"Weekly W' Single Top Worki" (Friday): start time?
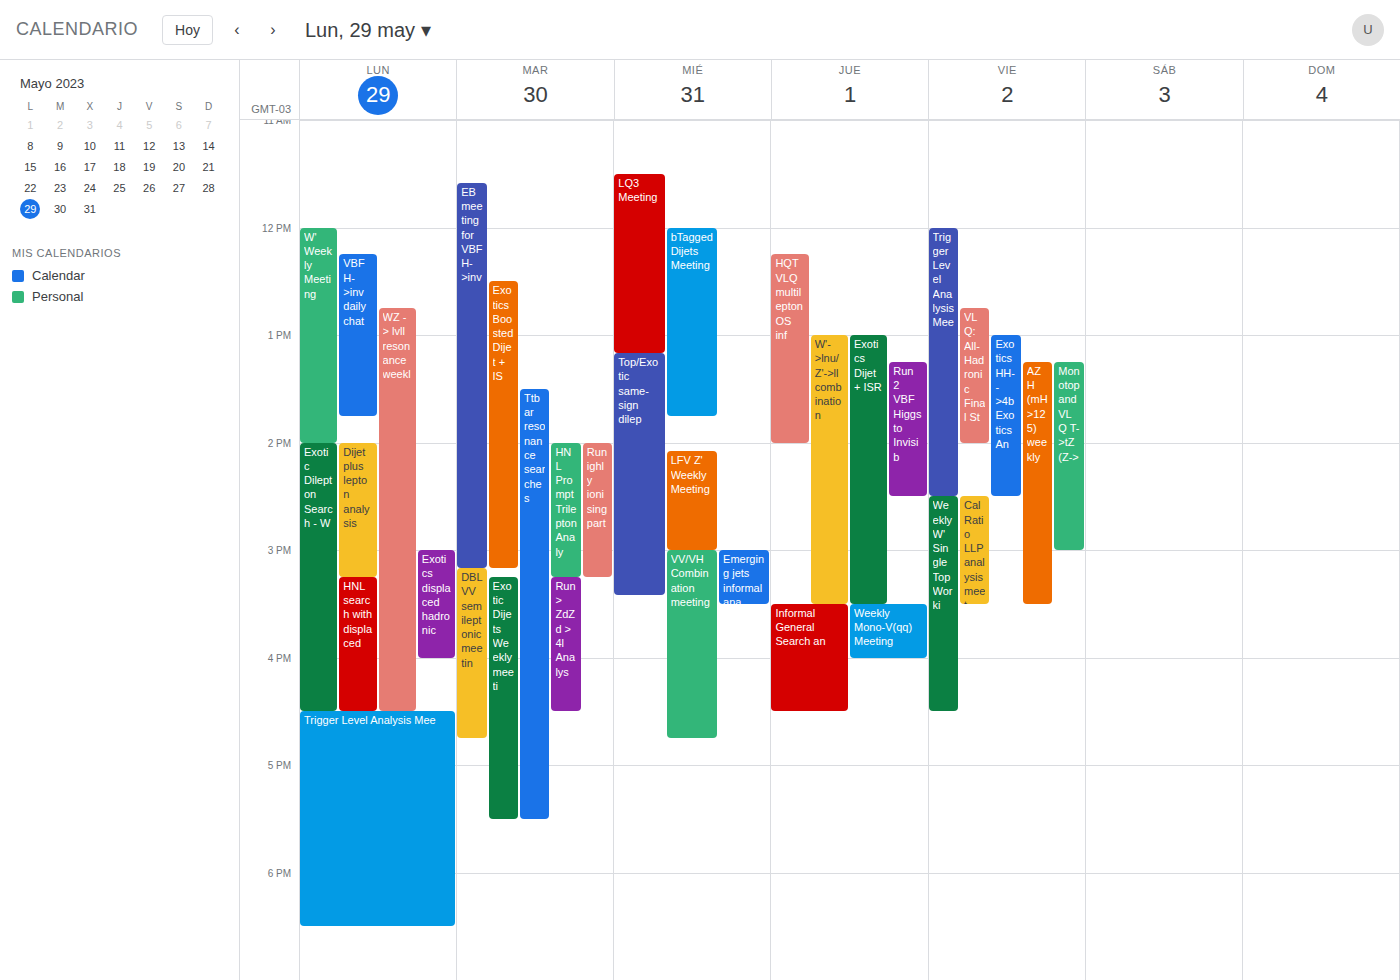
2:30 PM